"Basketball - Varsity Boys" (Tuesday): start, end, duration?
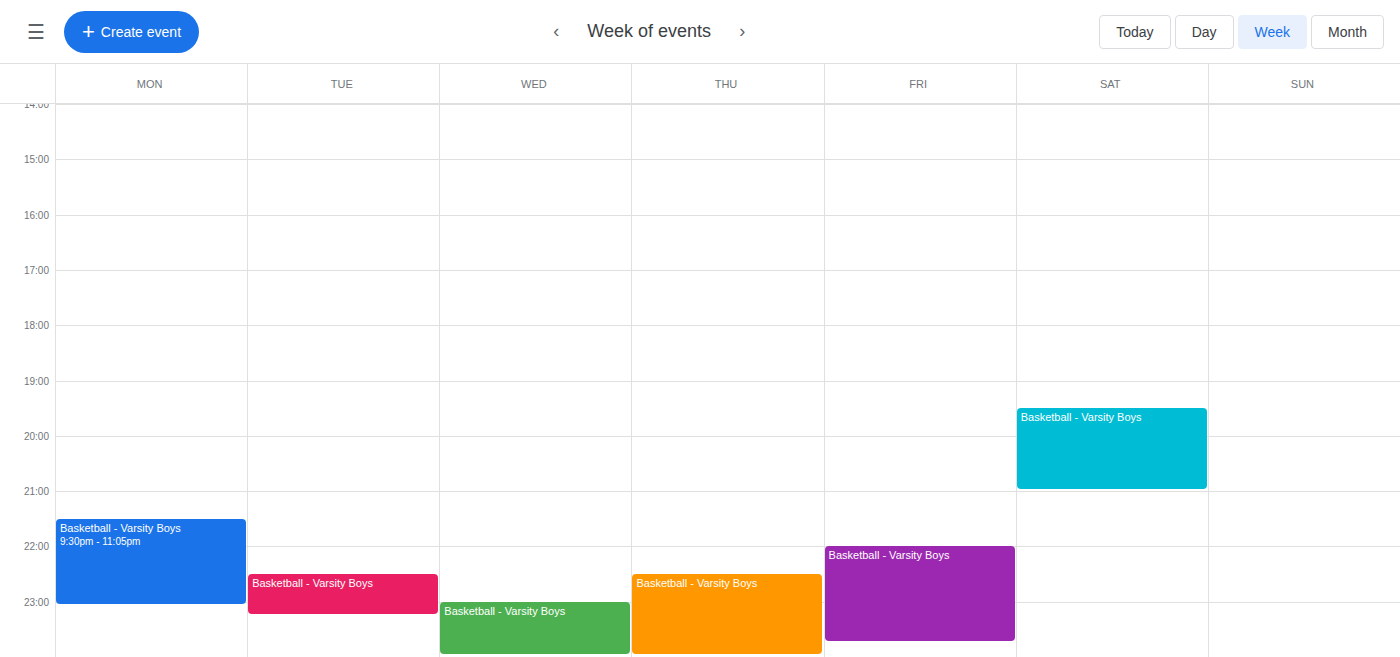
10:30 PM to 11:15 PM, 45 minutes